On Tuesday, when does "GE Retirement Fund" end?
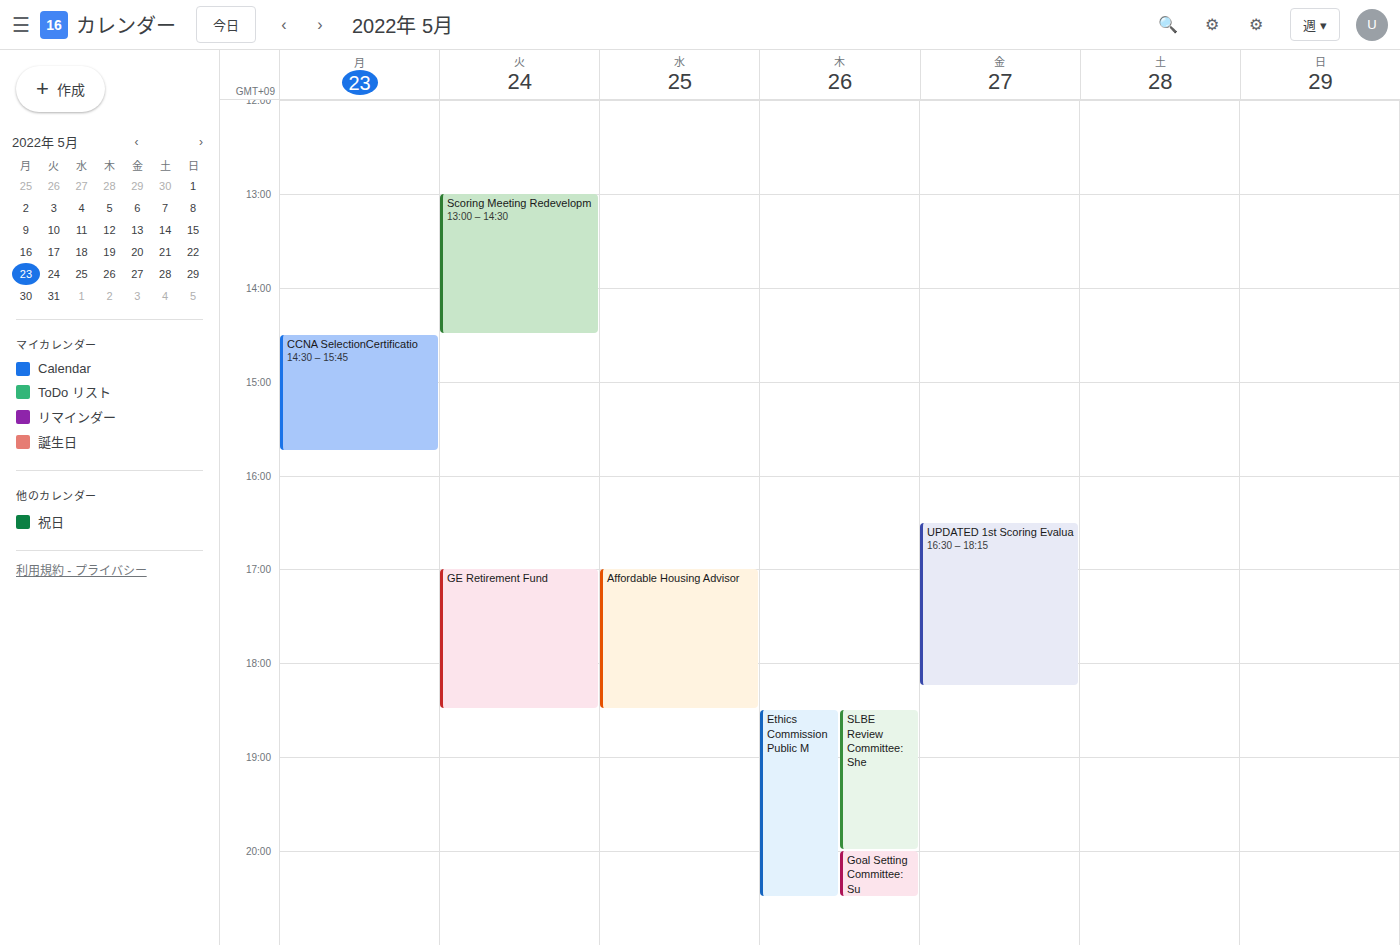
6:30 PM